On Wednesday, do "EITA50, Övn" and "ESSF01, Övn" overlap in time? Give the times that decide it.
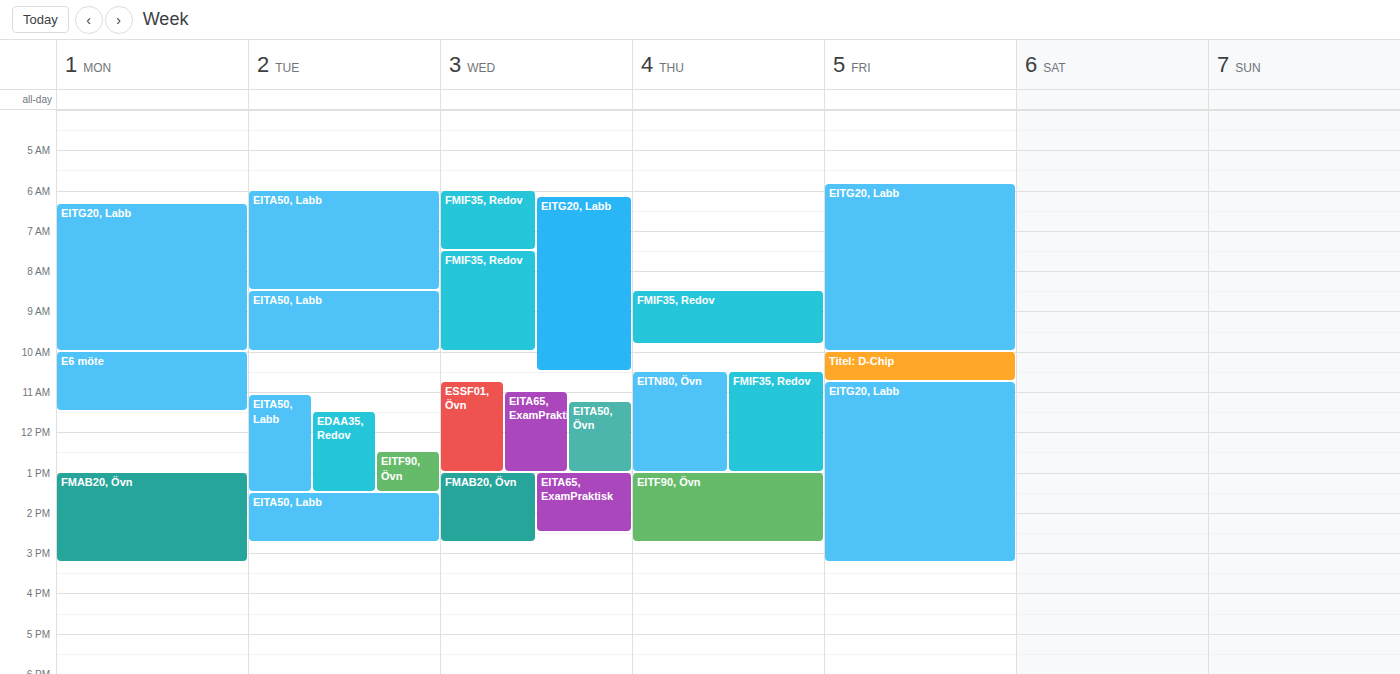
"EITA50, Övn" runs 11:15 AM to 1:00 PM, inside "ESSF01, Övn" -- they overlap.